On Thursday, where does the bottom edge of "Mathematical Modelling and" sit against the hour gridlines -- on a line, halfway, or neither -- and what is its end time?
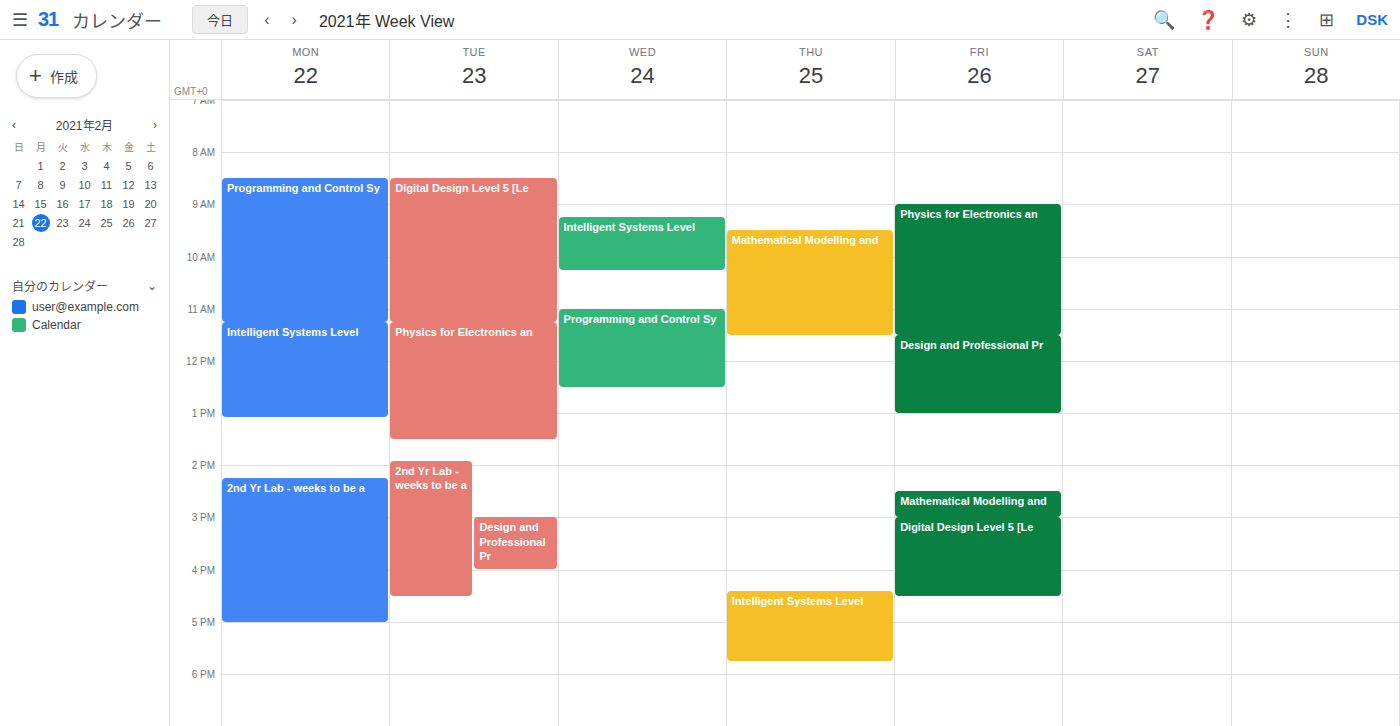
11:30 AM -- halfway between the 11 AM and 12 PM lines.